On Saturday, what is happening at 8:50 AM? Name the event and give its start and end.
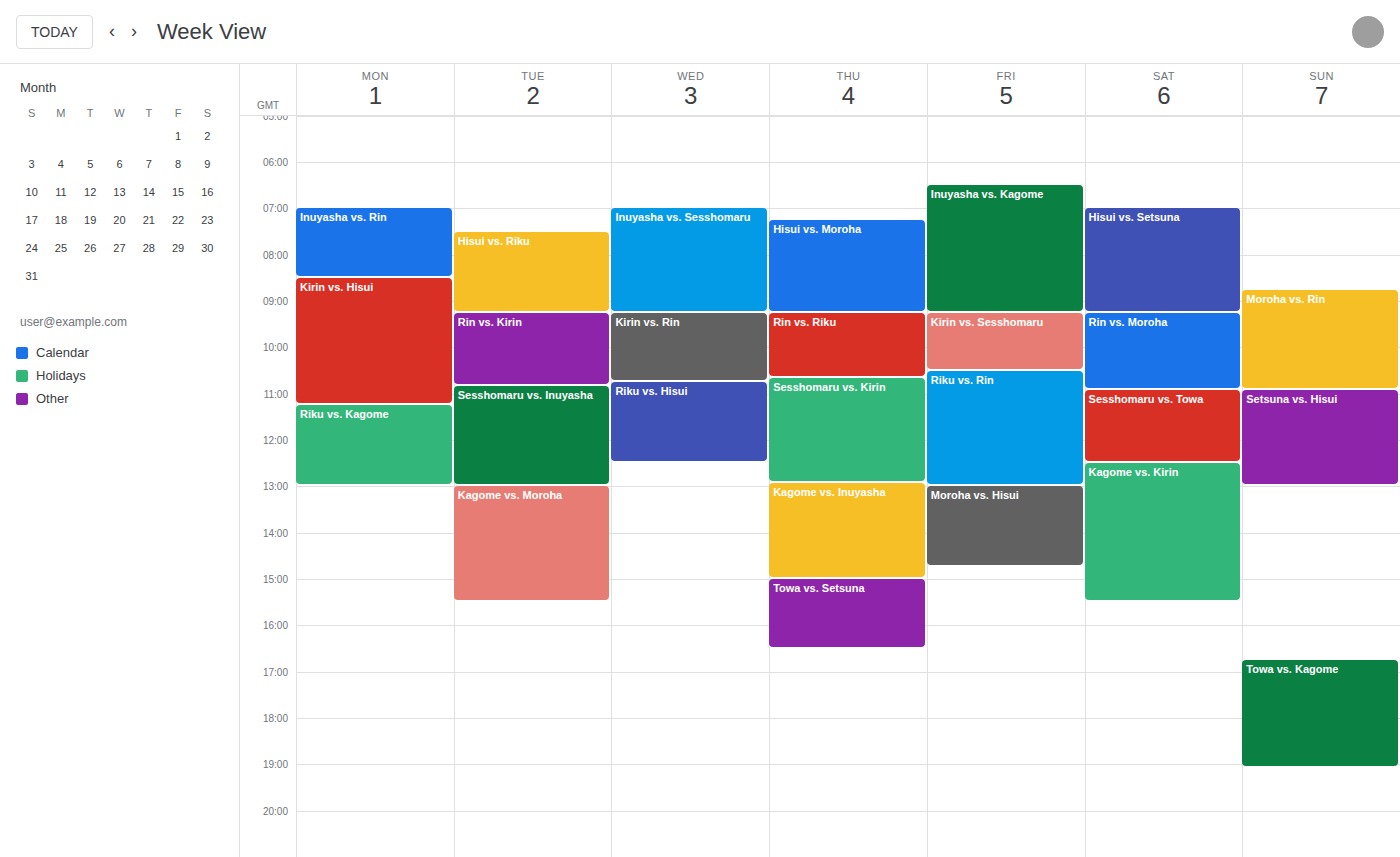
"Hisui vs. Setsuna", 7:00 AM to 9:15 AM